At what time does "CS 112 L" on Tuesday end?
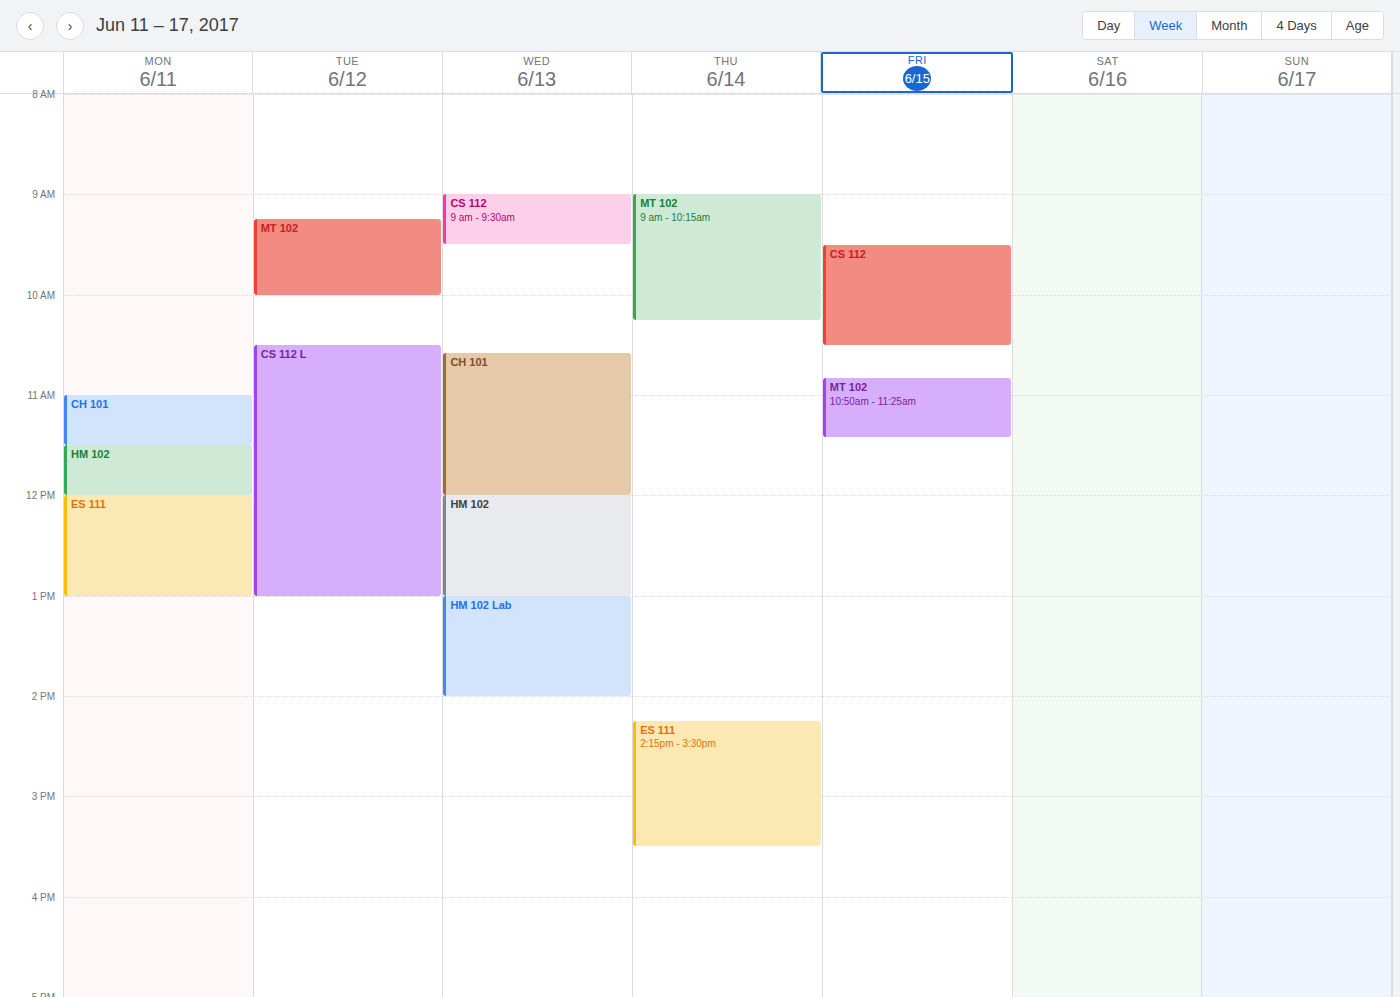
1:00 PM